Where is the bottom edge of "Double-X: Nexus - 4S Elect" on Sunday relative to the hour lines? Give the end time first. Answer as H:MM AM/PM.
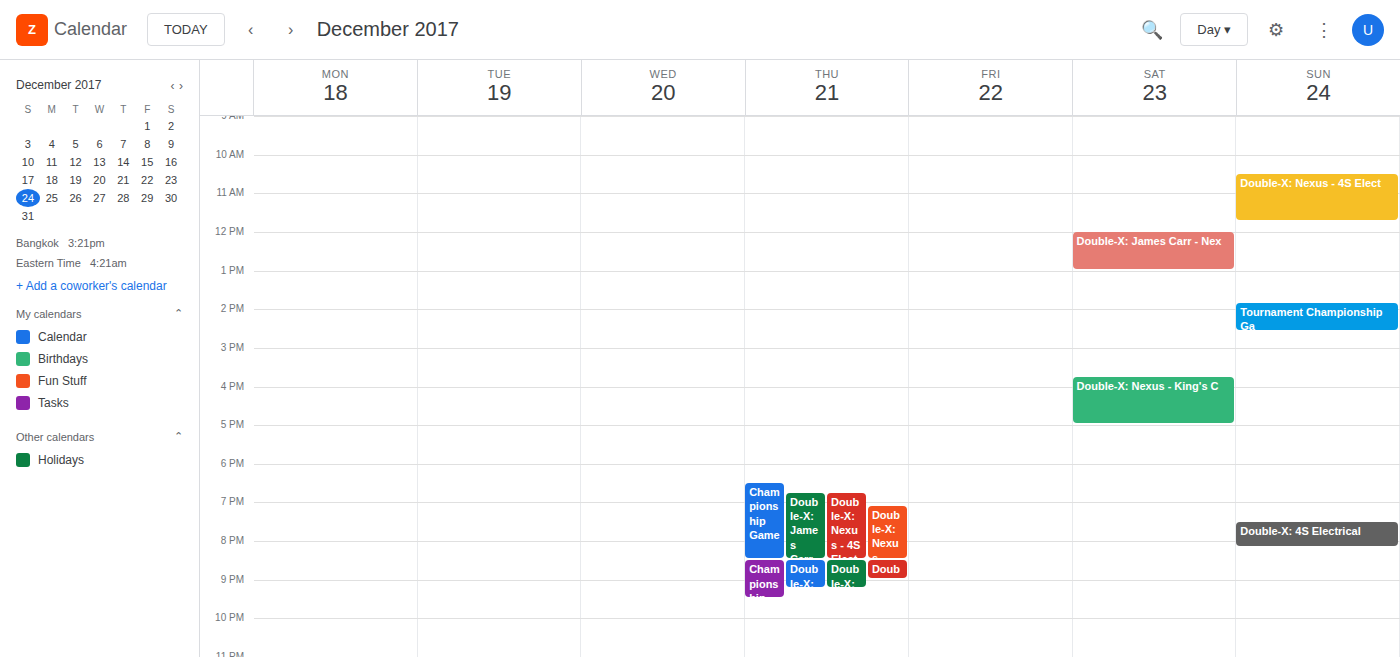
11:45 AM -- neither: three quarters of the way from the 11 AM line to the 12 PM line.